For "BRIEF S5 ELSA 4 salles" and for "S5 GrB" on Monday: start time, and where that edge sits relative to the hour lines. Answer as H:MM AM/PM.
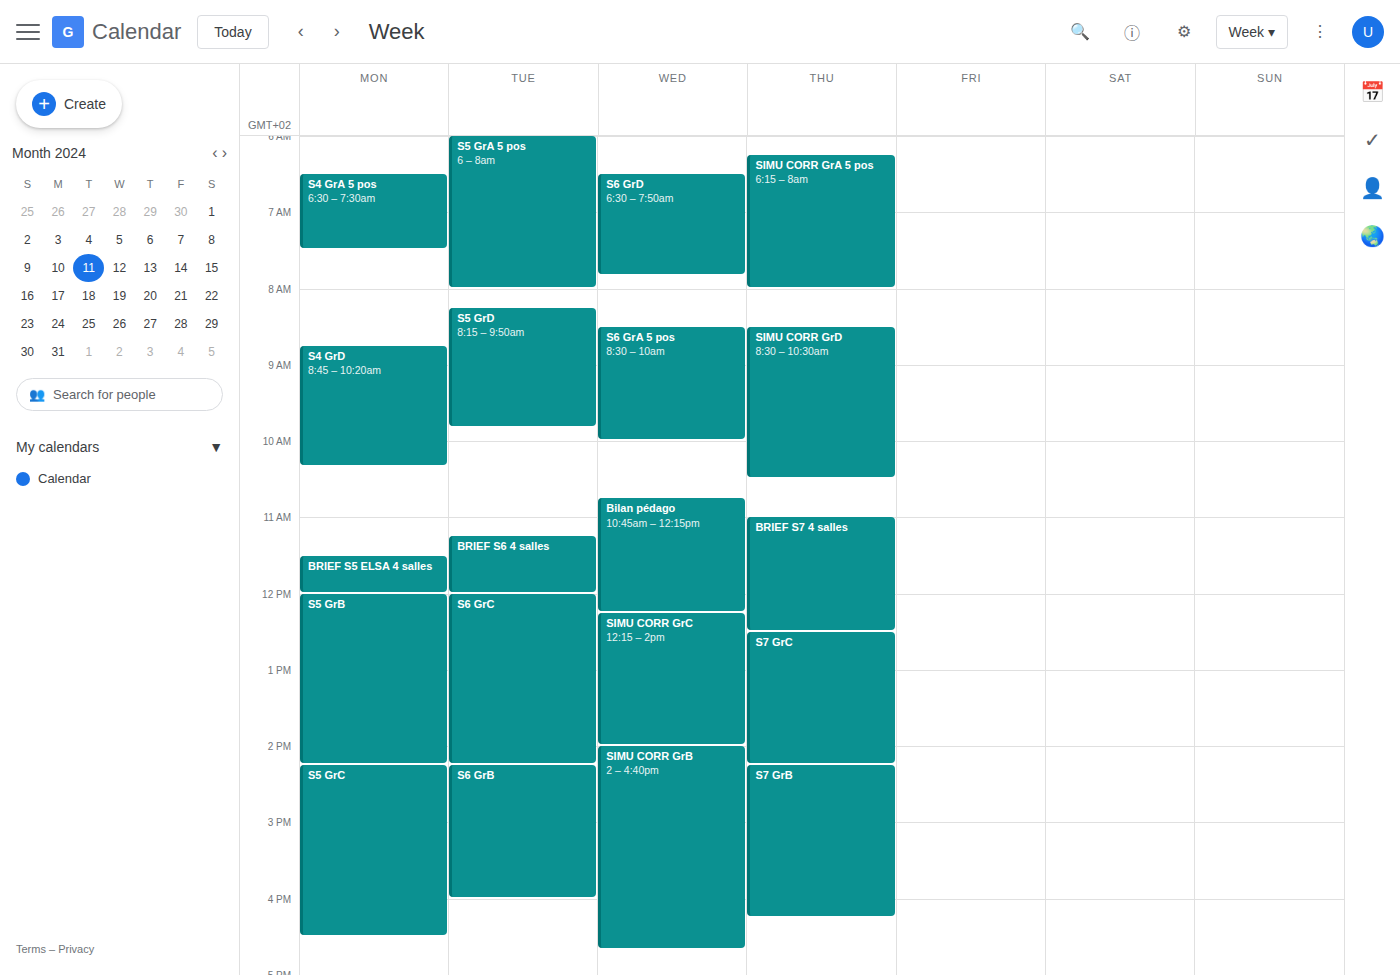
"BRIEF S5 ELSA 4 salles": 11:30 AM, halfway between the 11 AM and 12 PM lines. "S5 GrB": 12:00 PM, exactly on the 12 PM line.